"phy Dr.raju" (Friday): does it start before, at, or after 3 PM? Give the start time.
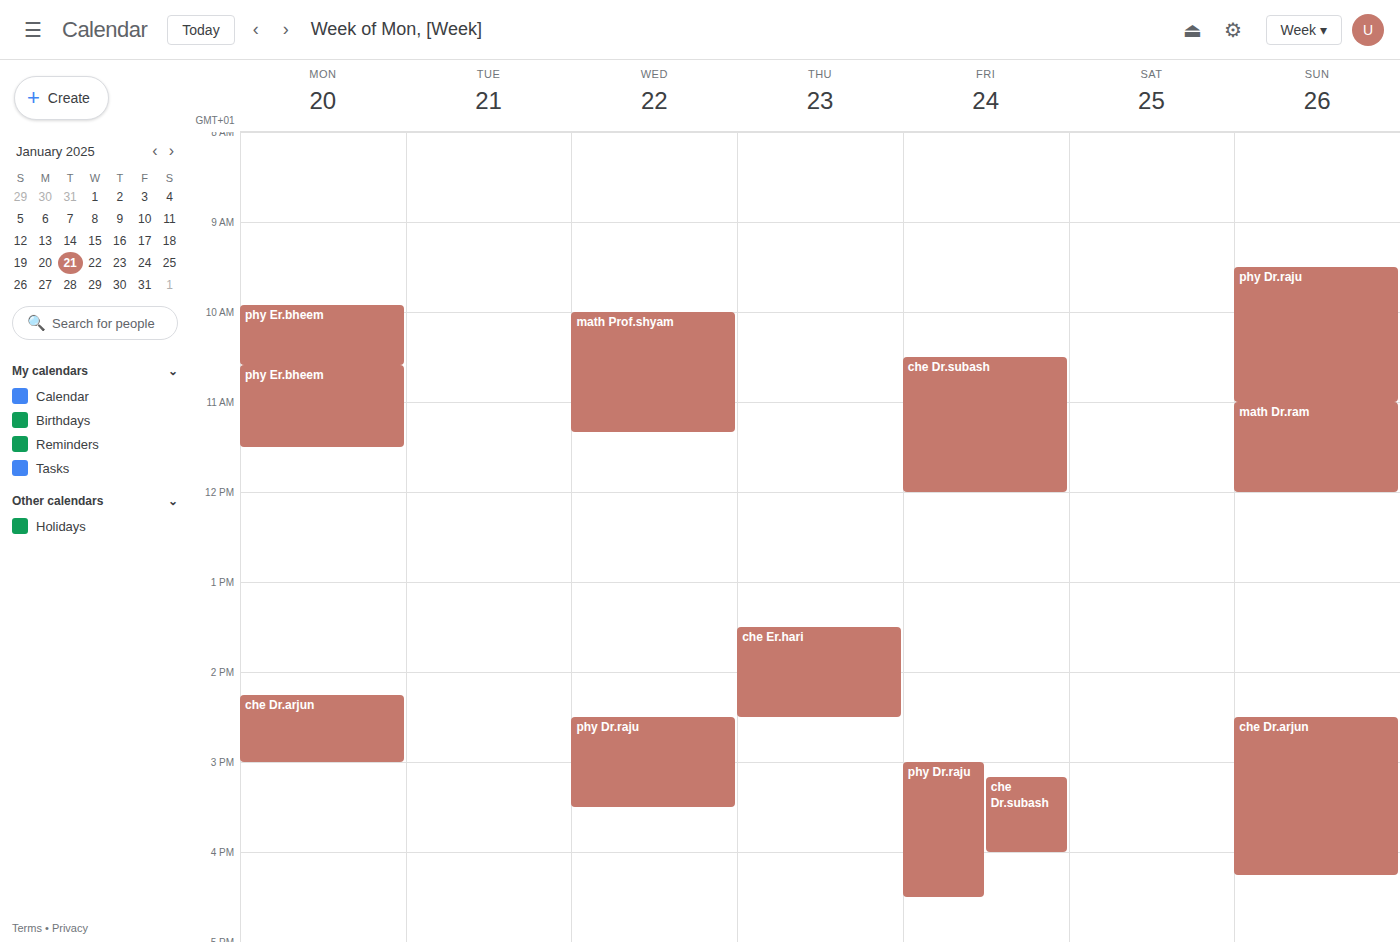
3:00 PM -- exactly at 3 PM, on the 3 PM line.